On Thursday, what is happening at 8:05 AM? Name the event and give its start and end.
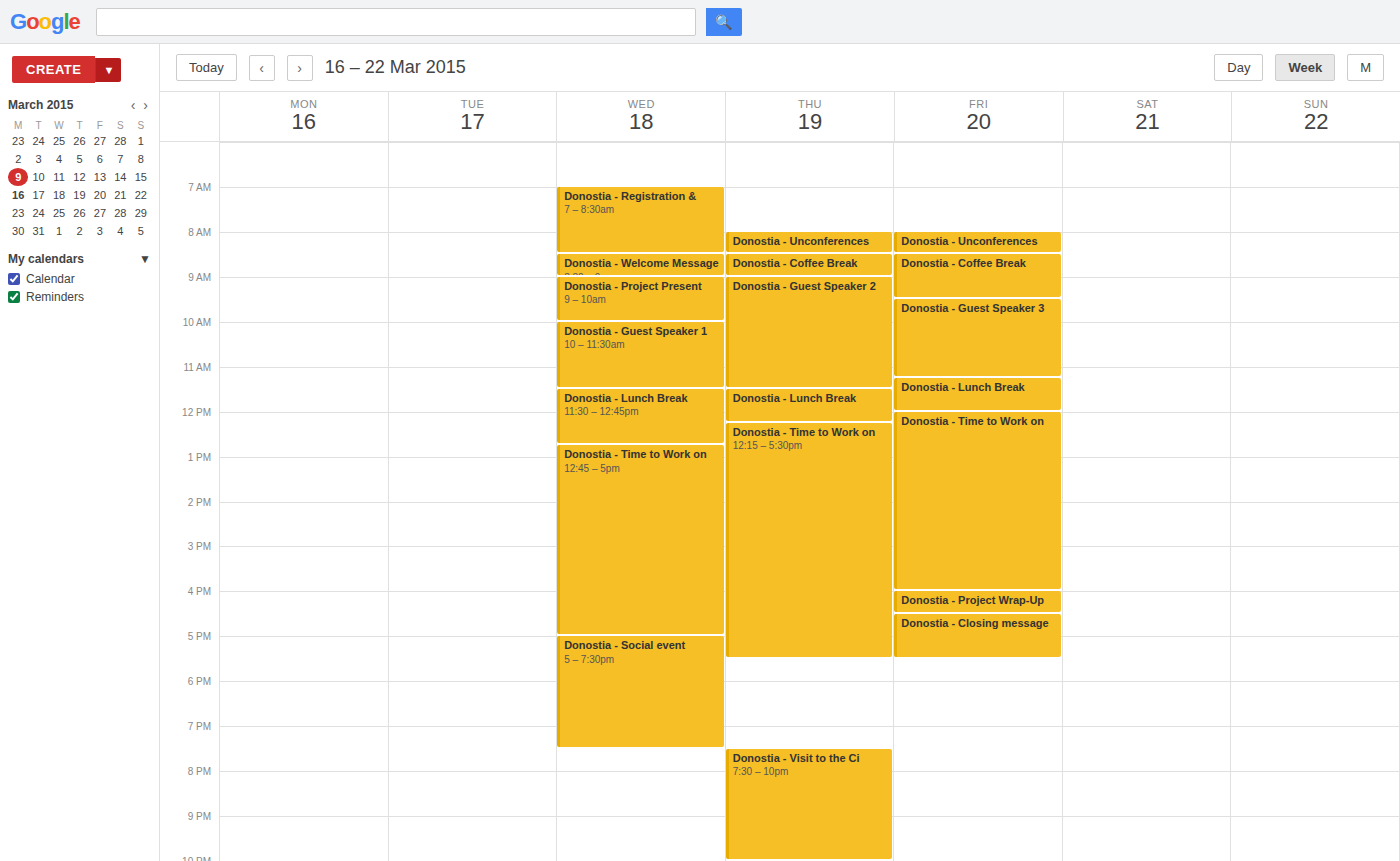
"Donostia - Unconferences", 8:00 AM to 8:30 AM